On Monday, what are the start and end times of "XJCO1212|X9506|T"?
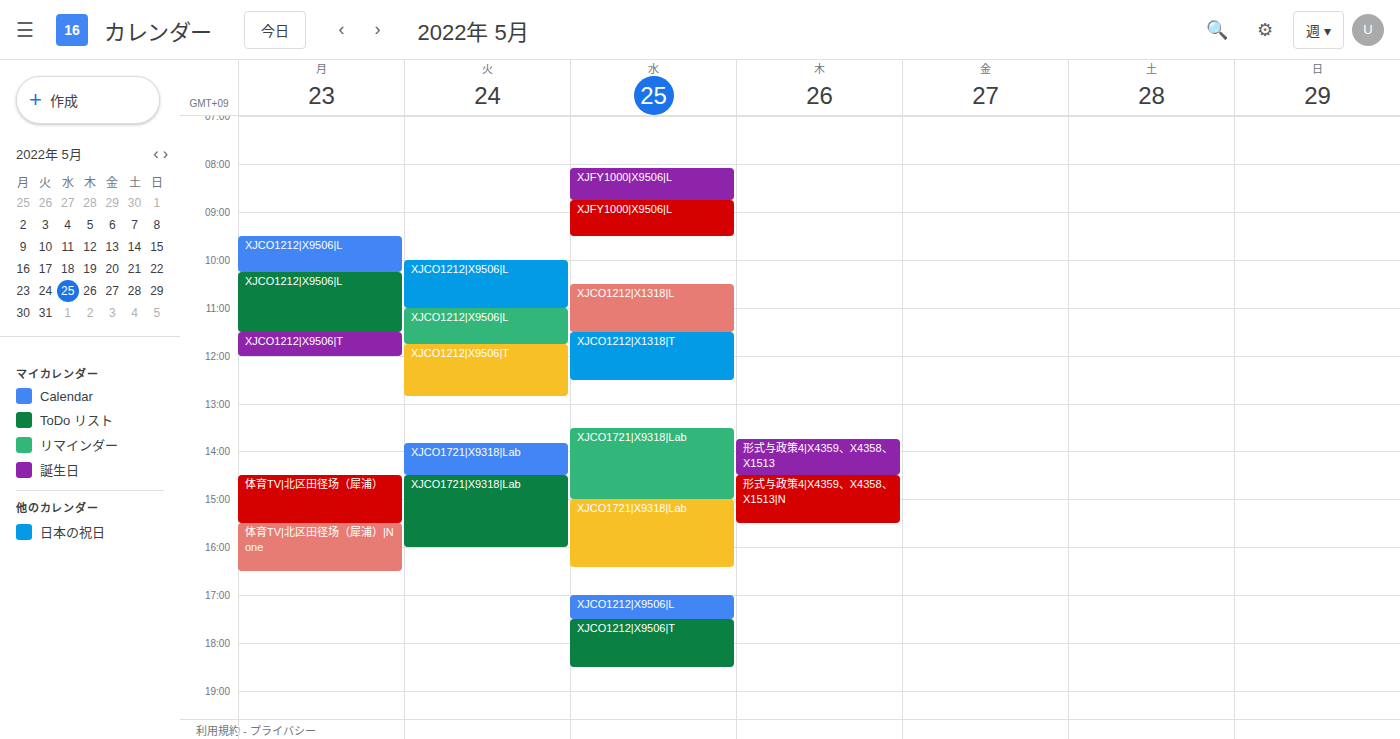
11:30 AM to 12:00 PM